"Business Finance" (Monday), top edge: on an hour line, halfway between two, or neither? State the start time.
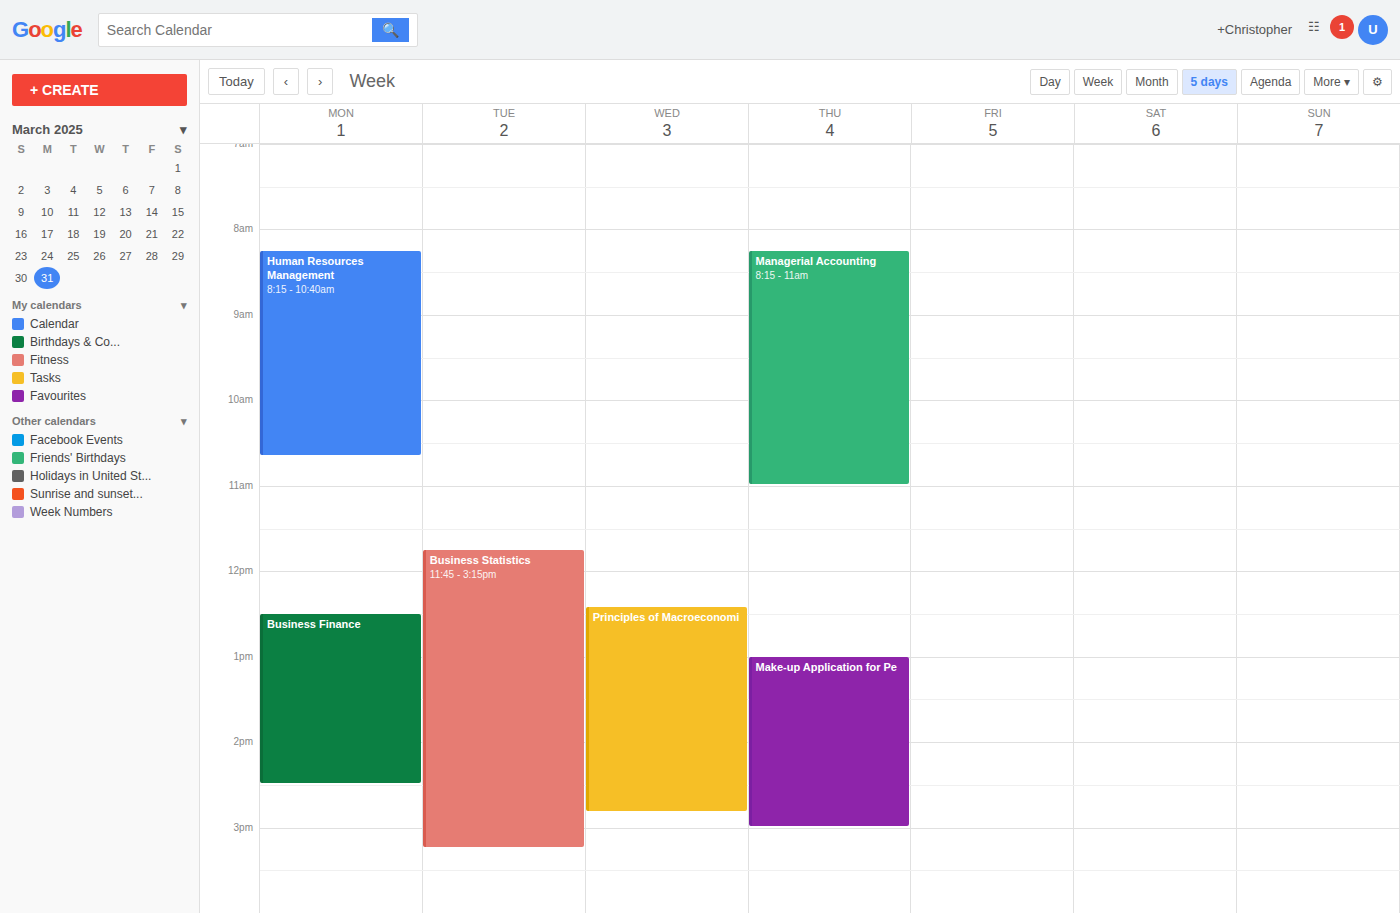
12:30 PM -- halfway between the 12 PM and 1 PM lines.